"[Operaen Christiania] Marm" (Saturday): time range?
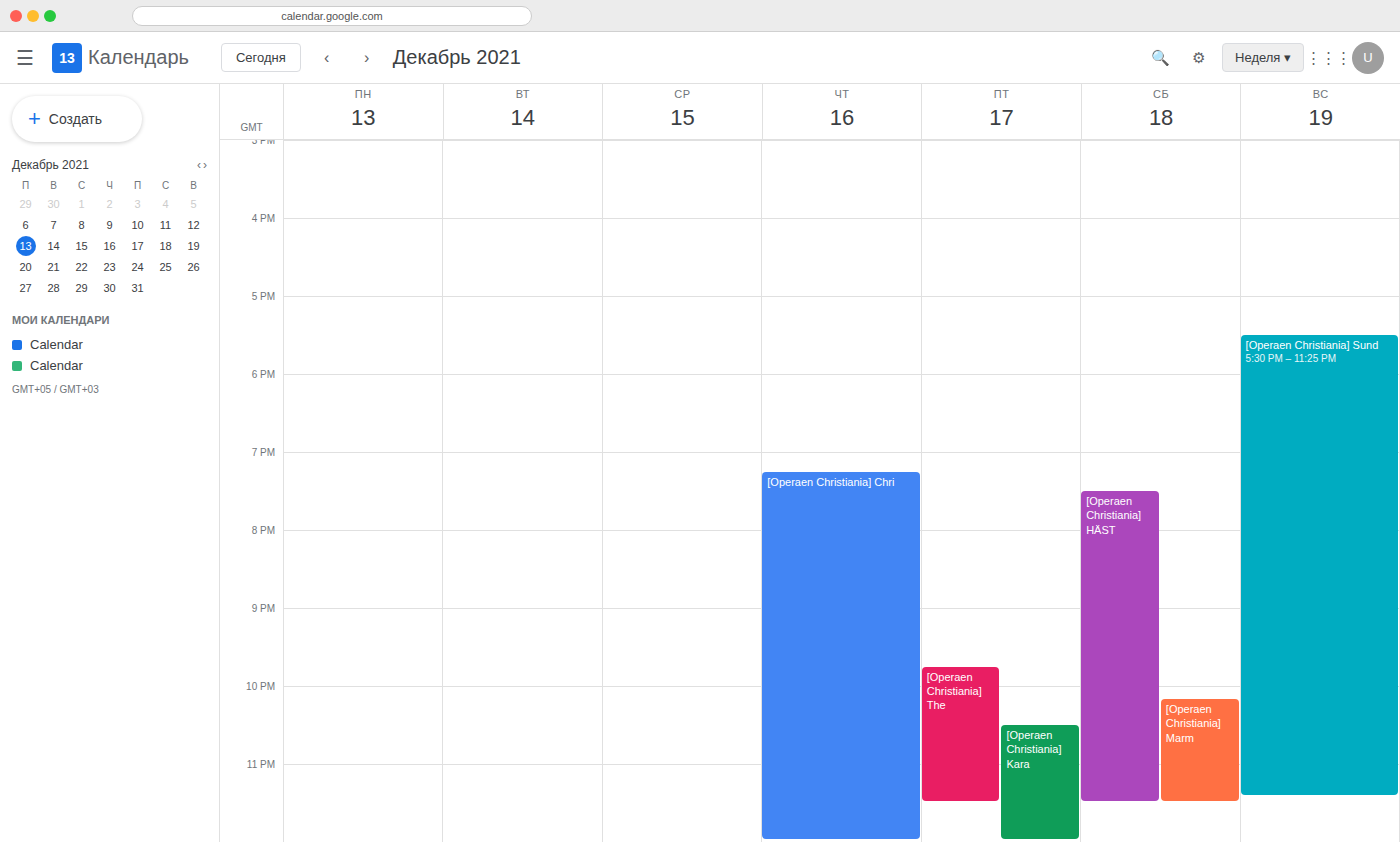
10:10 PM to 11:30 PM